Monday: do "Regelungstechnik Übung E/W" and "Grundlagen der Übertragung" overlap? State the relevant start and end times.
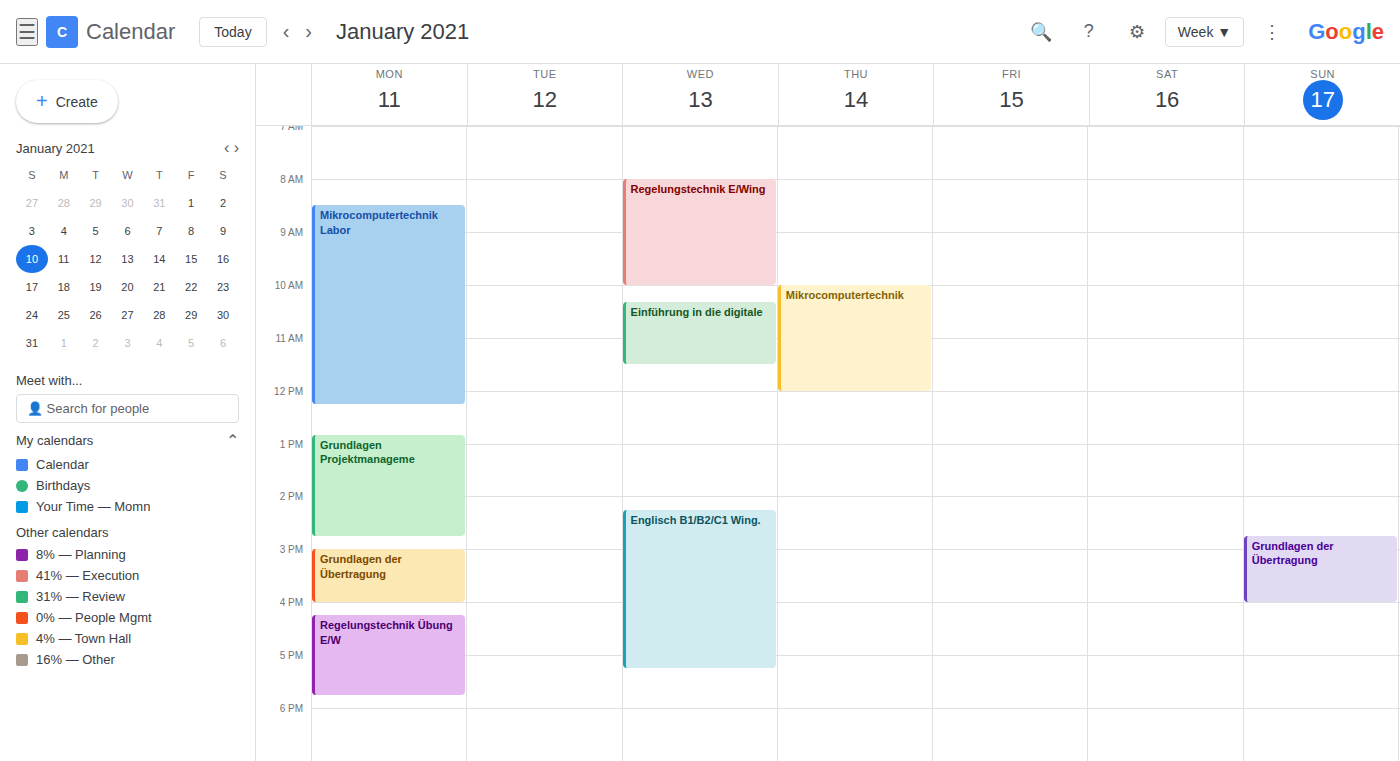
"Grundlagen der Übertragung" ends at 4:00 PM and "Regelungstechnik Übung E/W" starts at 4:15 PM -- no overlap.